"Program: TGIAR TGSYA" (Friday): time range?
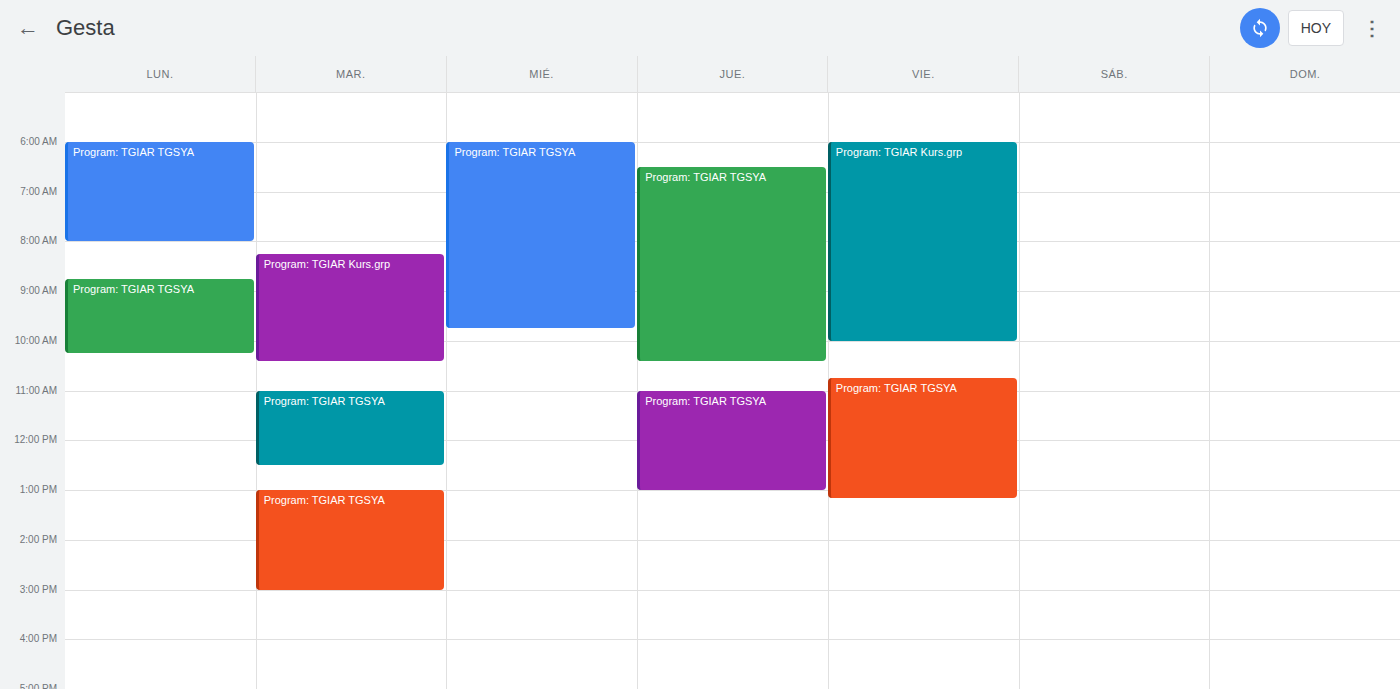
10:45 AM to 1:10 PM